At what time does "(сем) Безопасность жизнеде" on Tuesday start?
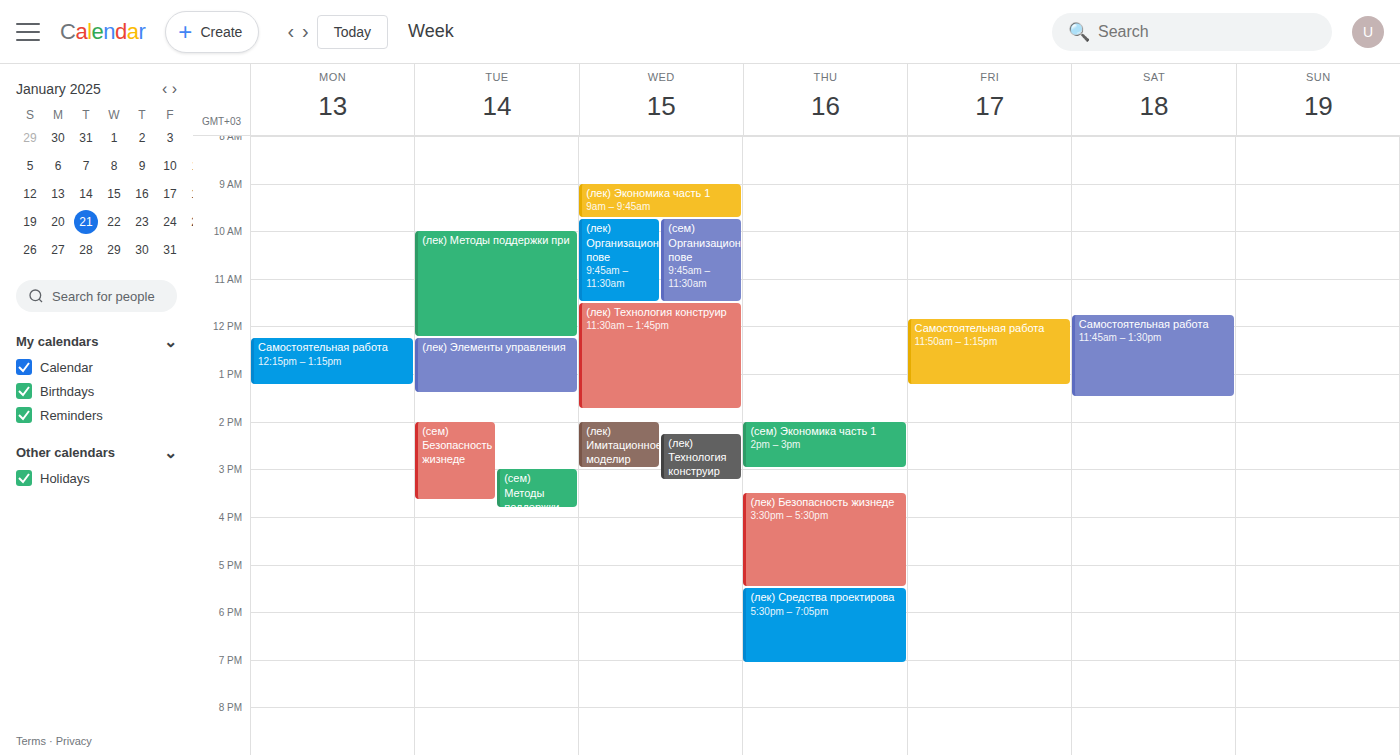
2:00 PM